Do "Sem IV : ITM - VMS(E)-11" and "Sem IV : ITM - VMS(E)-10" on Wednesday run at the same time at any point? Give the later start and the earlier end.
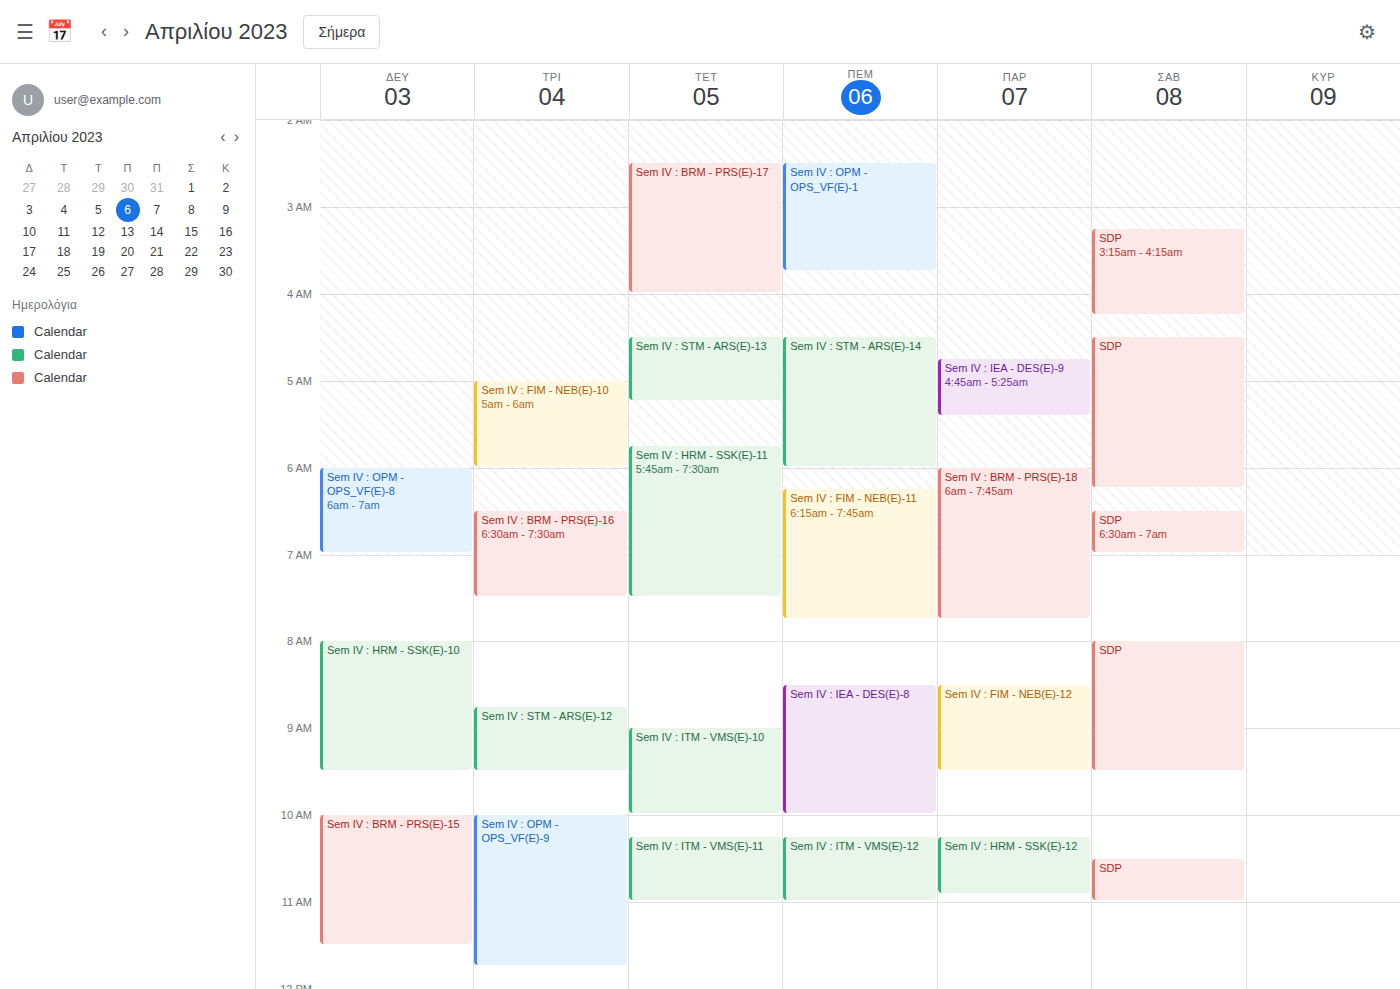
"Sem IV : ITM - VMS(E)-10" ends at 10:00 AM and "Sem IV : ITM - VMS(E)-11" starts at 10:15 AM -- no overlap.